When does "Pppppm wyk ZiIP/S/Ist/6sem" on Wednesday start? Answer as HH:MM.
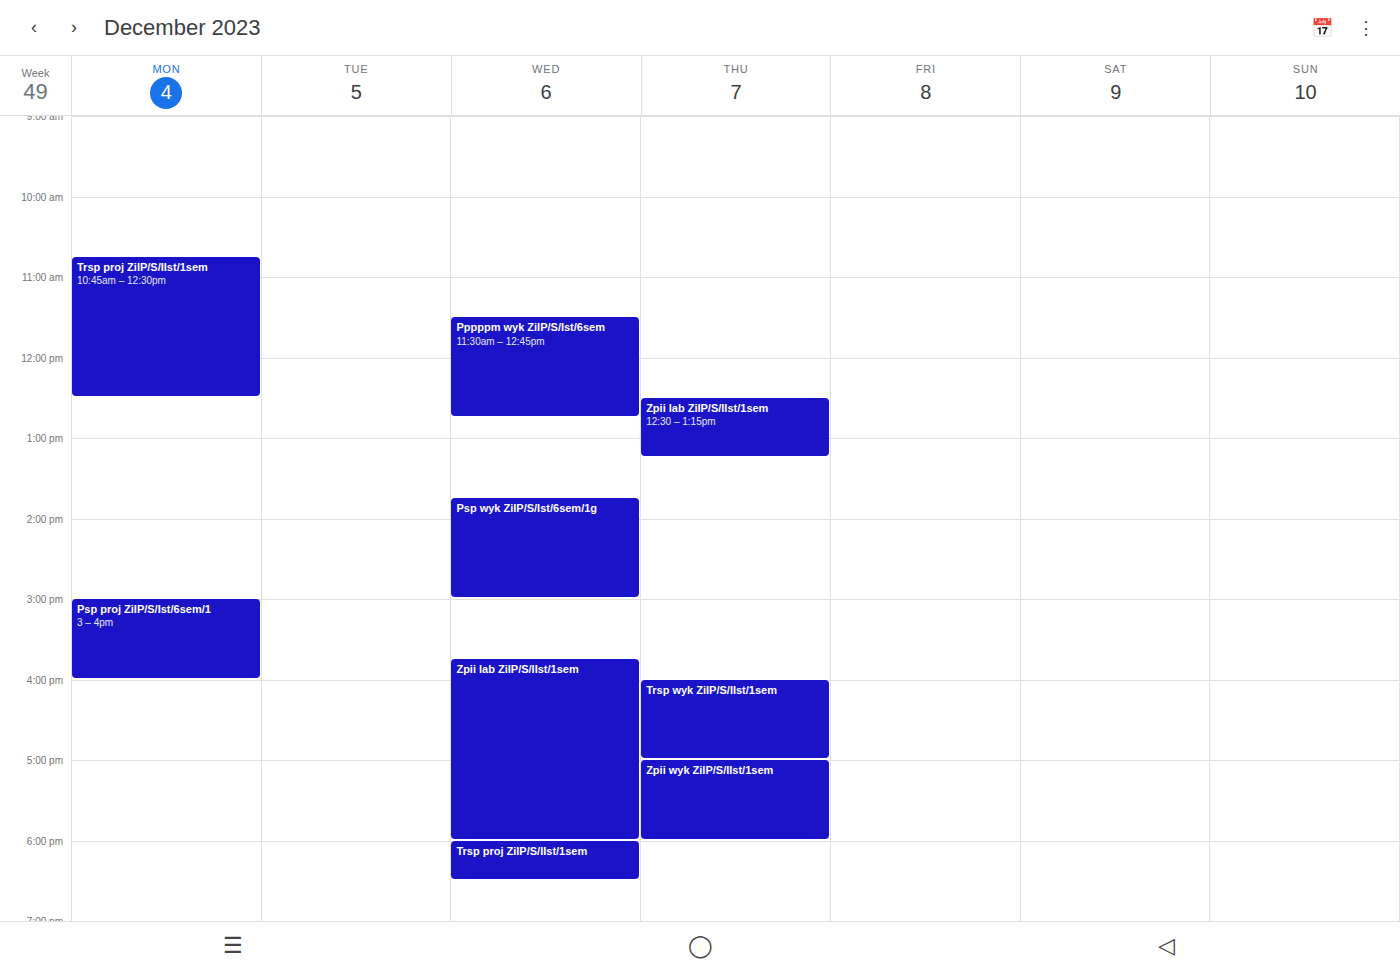
11:30